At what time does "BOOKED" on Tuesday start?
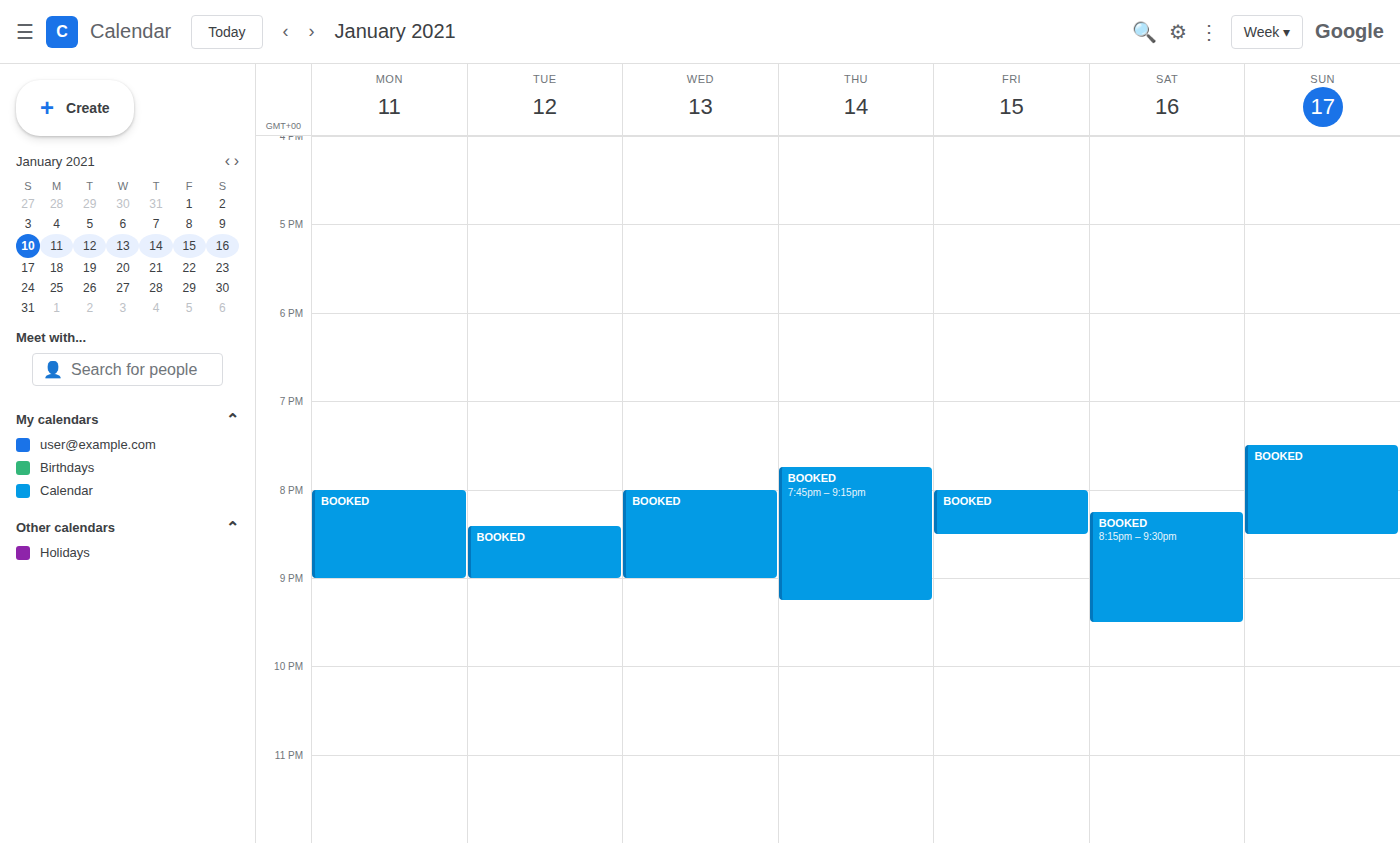
8:25 PM